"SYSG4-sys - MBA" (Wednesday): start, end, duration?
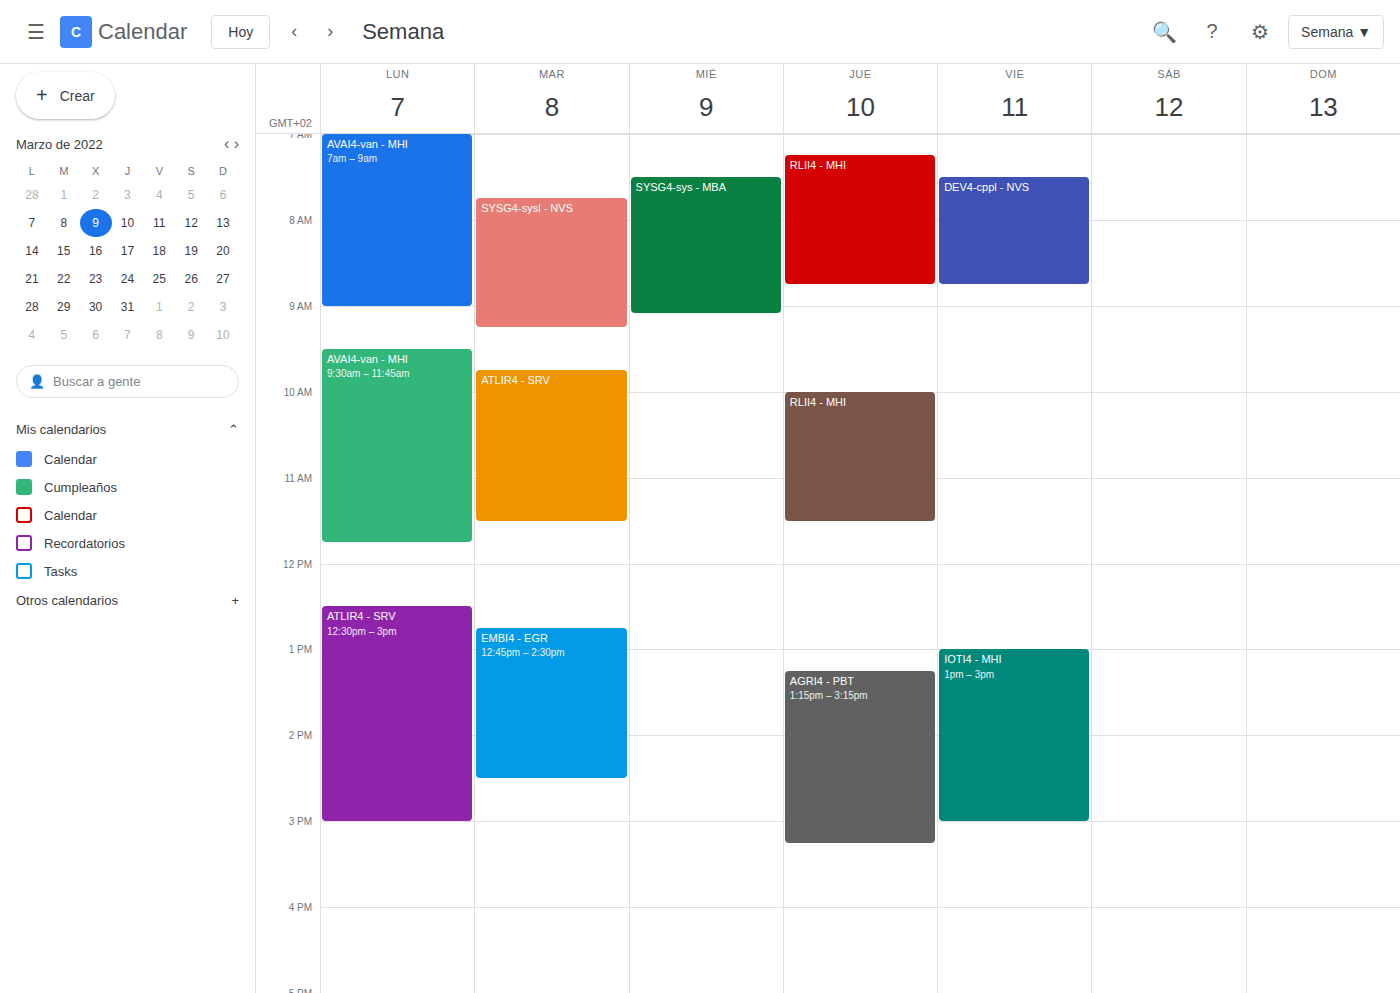
7:30 AM to 9:05 AM, 1 hour 35 minutes